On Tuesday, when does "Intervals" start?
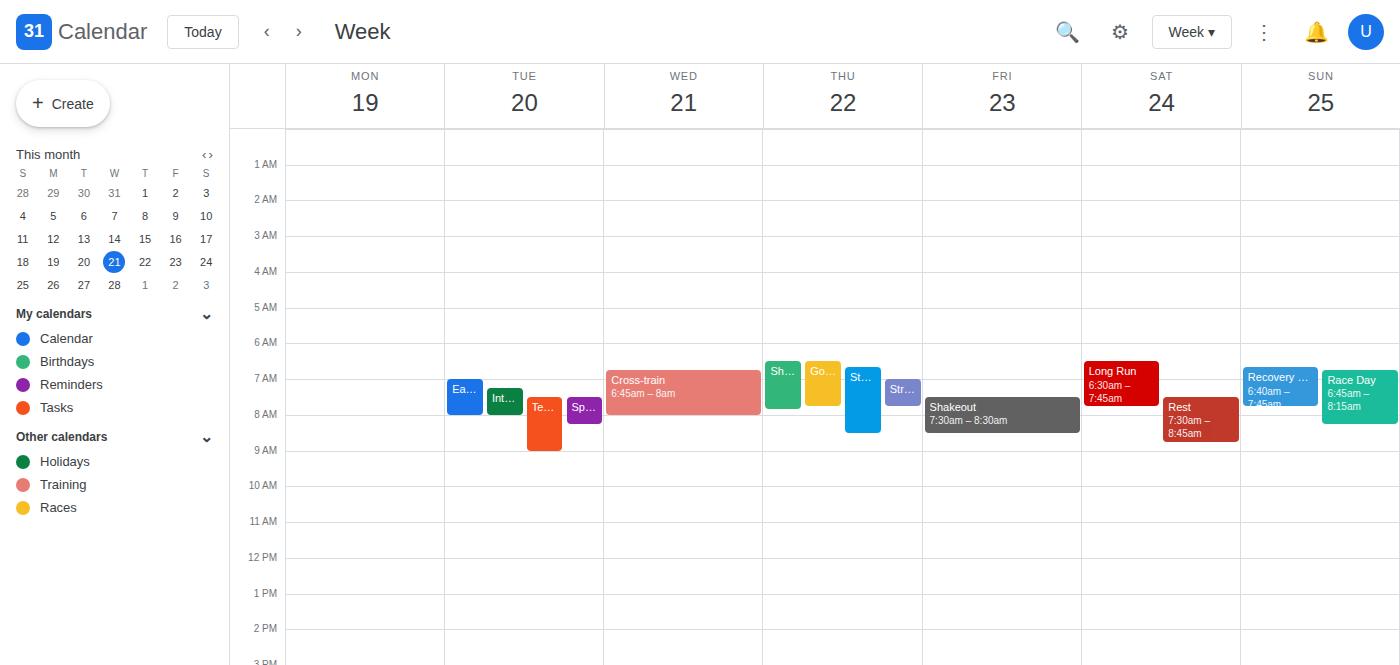
07:15